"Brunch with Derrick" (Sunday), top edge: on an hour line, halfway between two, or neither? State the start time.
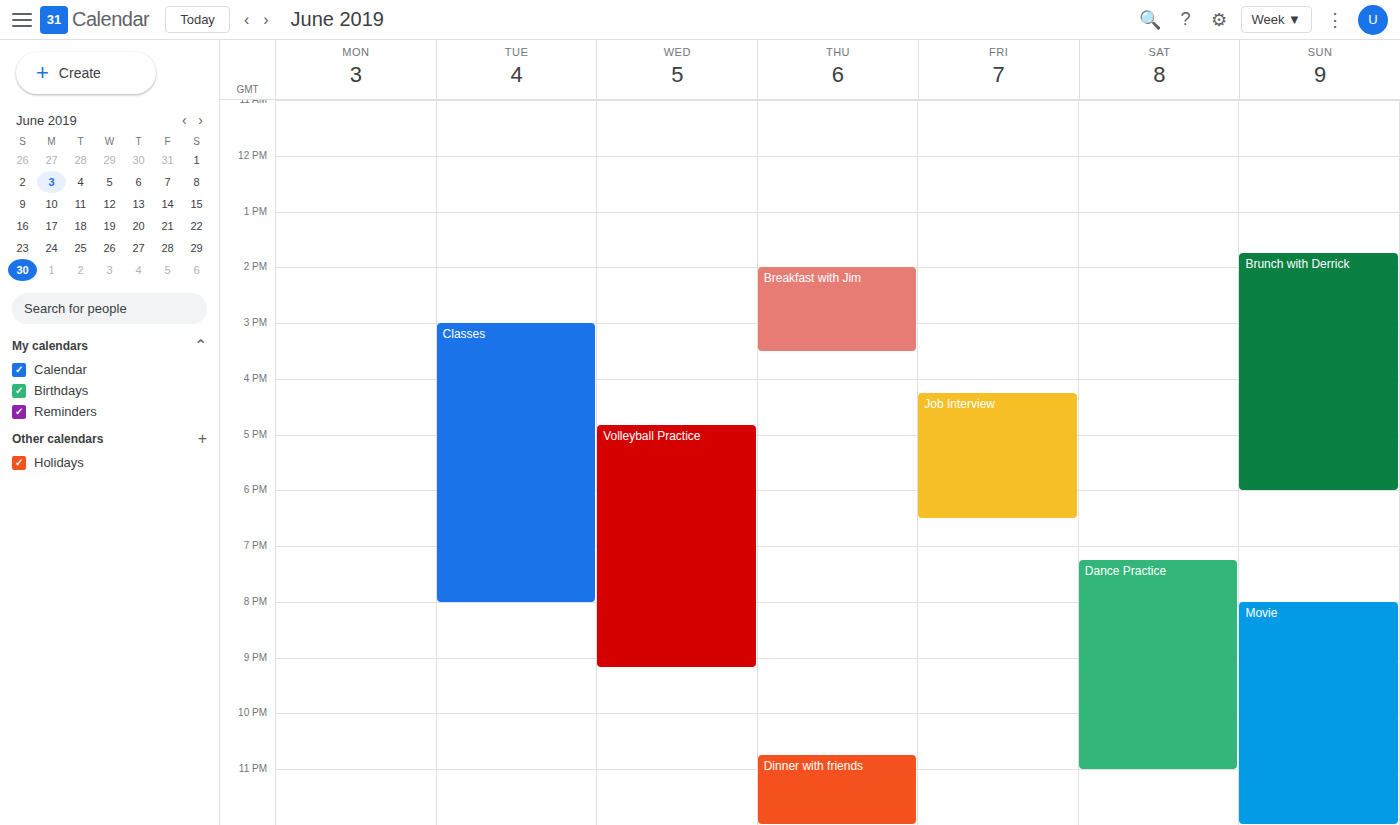
1:45 PM -- neither: three quarters of the way from the 1 PM line to the 2 PM line.